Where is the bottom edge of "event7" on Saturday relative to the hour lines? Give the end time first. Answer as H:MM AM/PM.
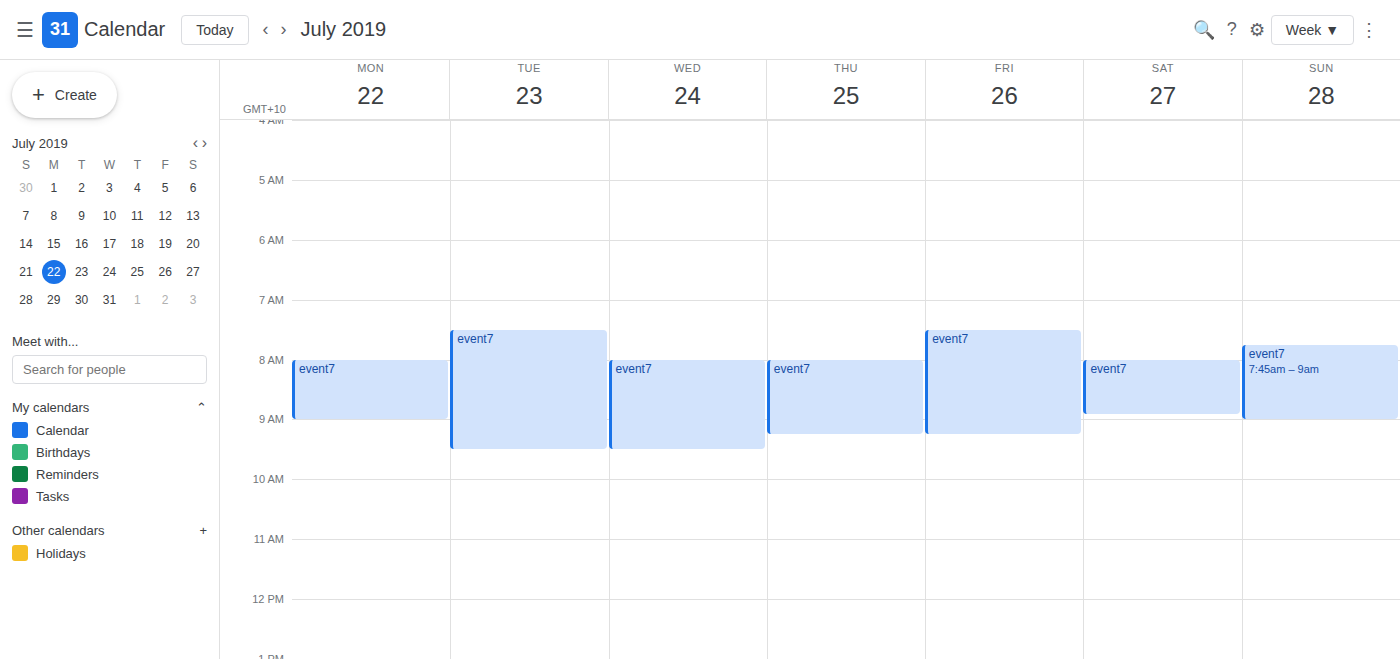
8:55 AM -- neither: 55 minutes below the 8 AM line and 5 minutes above the 9 AM line.